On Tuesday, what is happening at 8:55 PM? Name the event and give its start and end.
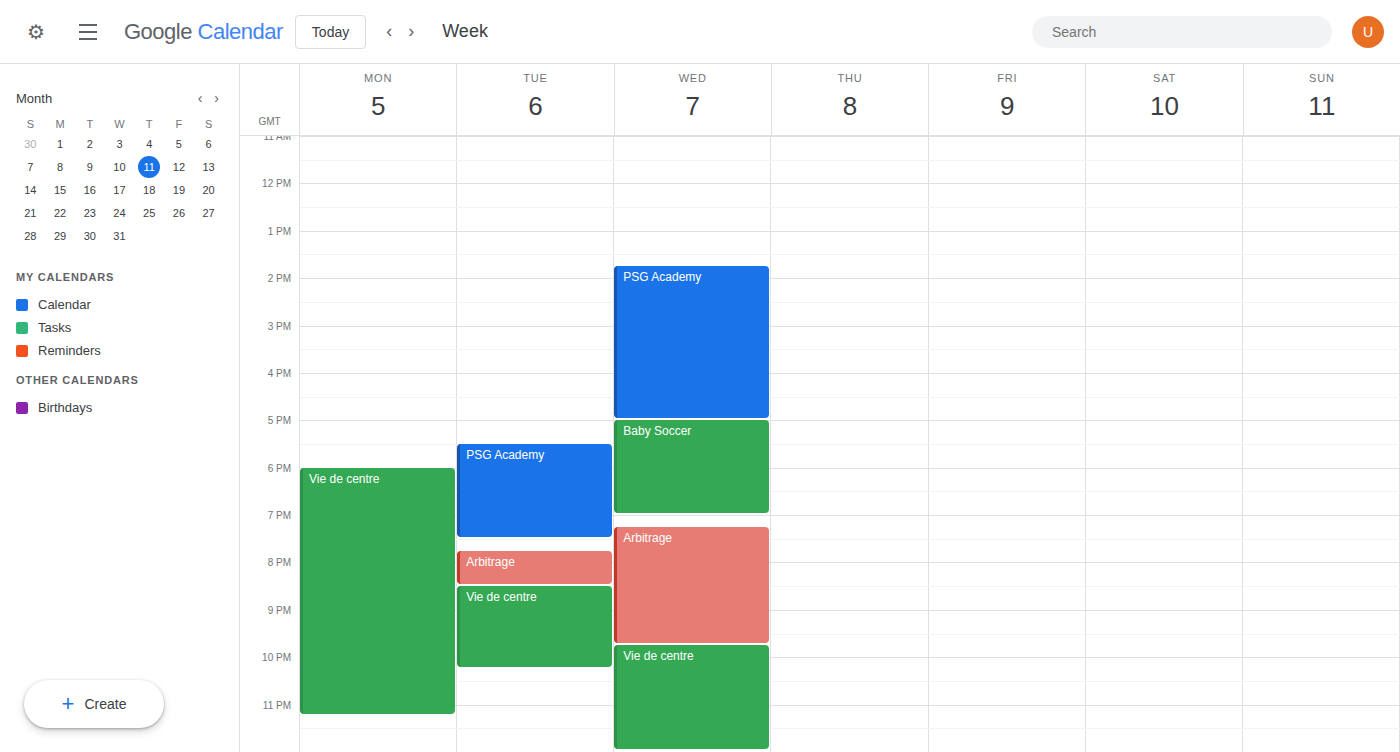
"Vie de centre", 8:30 PM to 10:15 PM